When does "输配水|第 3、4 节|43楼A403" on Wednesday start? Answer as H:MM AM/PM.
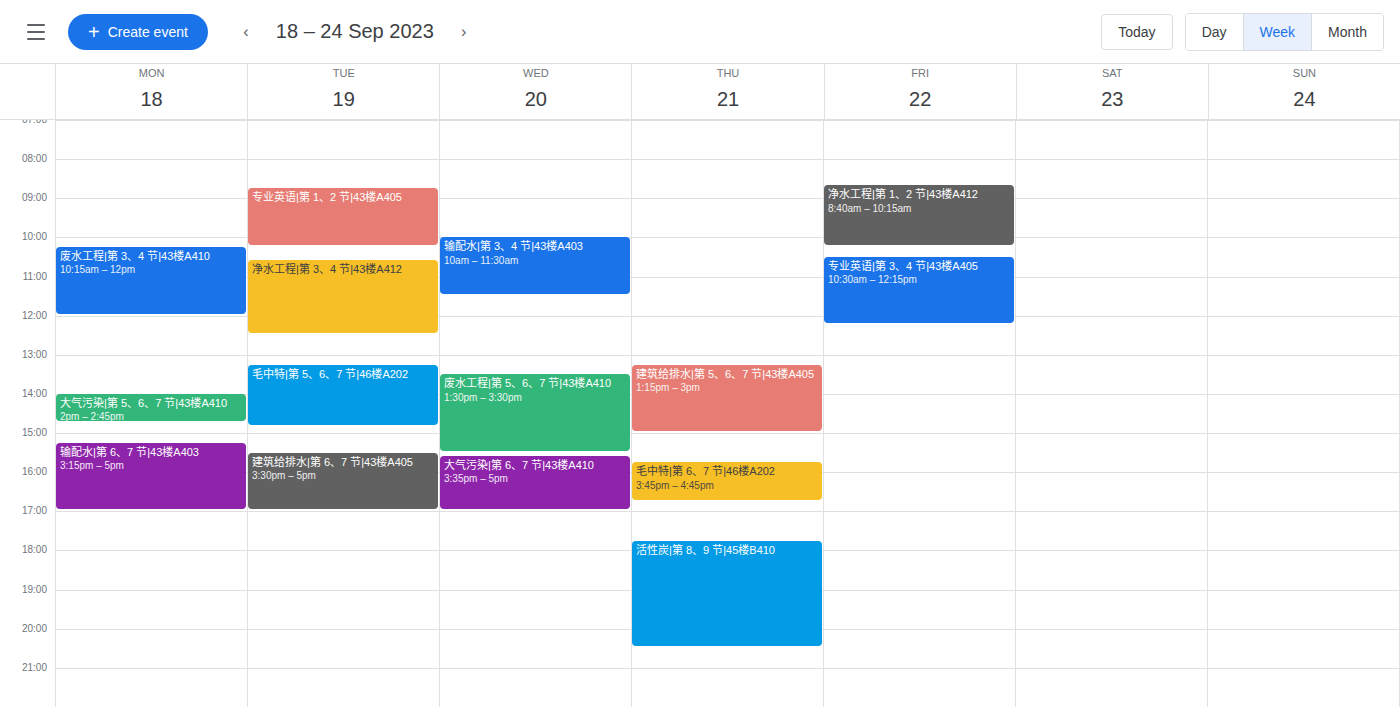
10:00 AM